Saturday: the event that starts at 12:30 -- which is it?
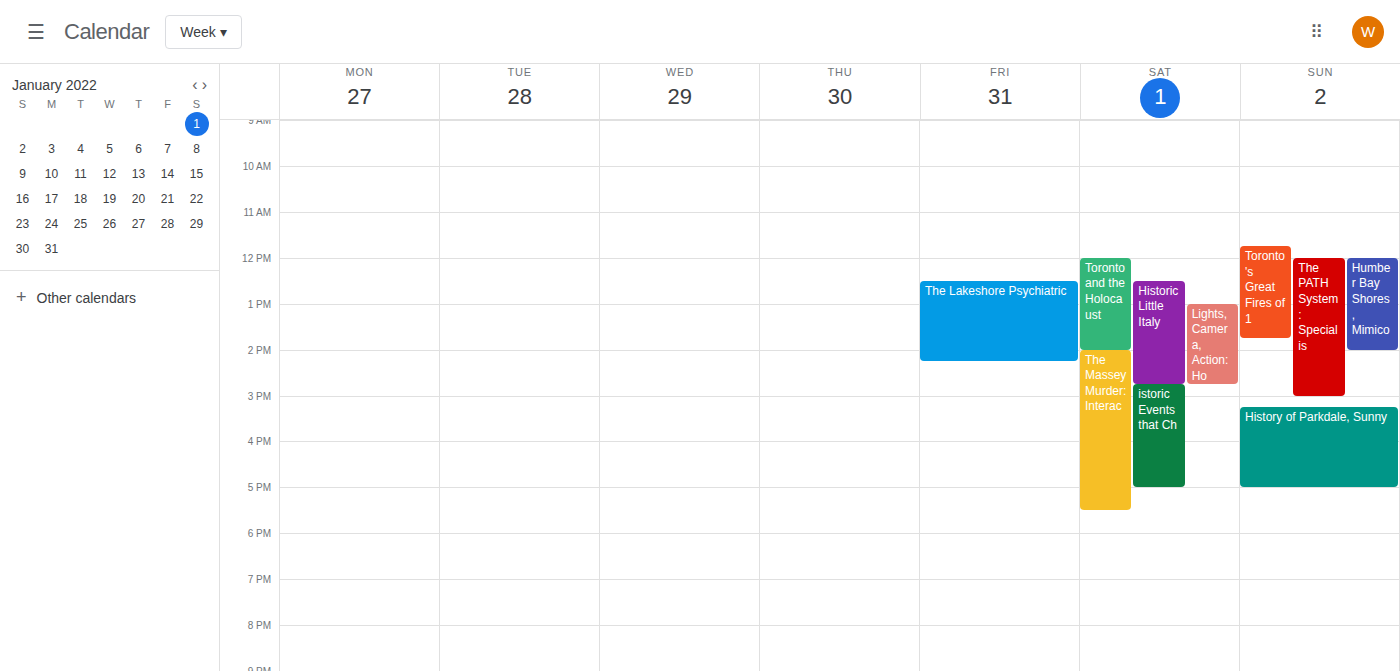
"Historic Little Italy"